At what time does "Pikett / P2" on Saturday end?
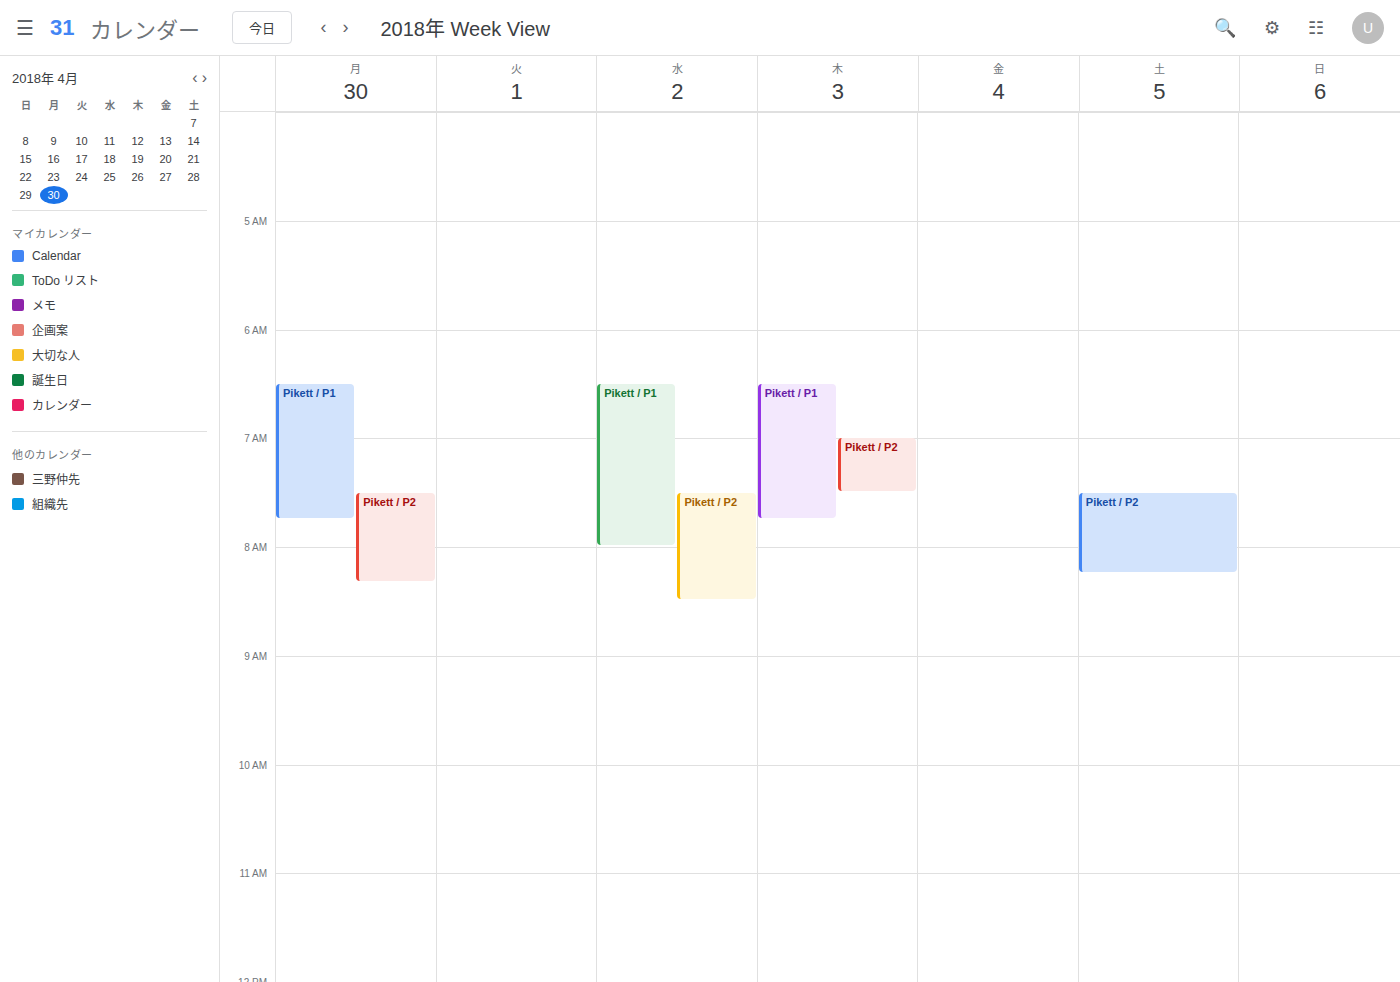
8:15 AM